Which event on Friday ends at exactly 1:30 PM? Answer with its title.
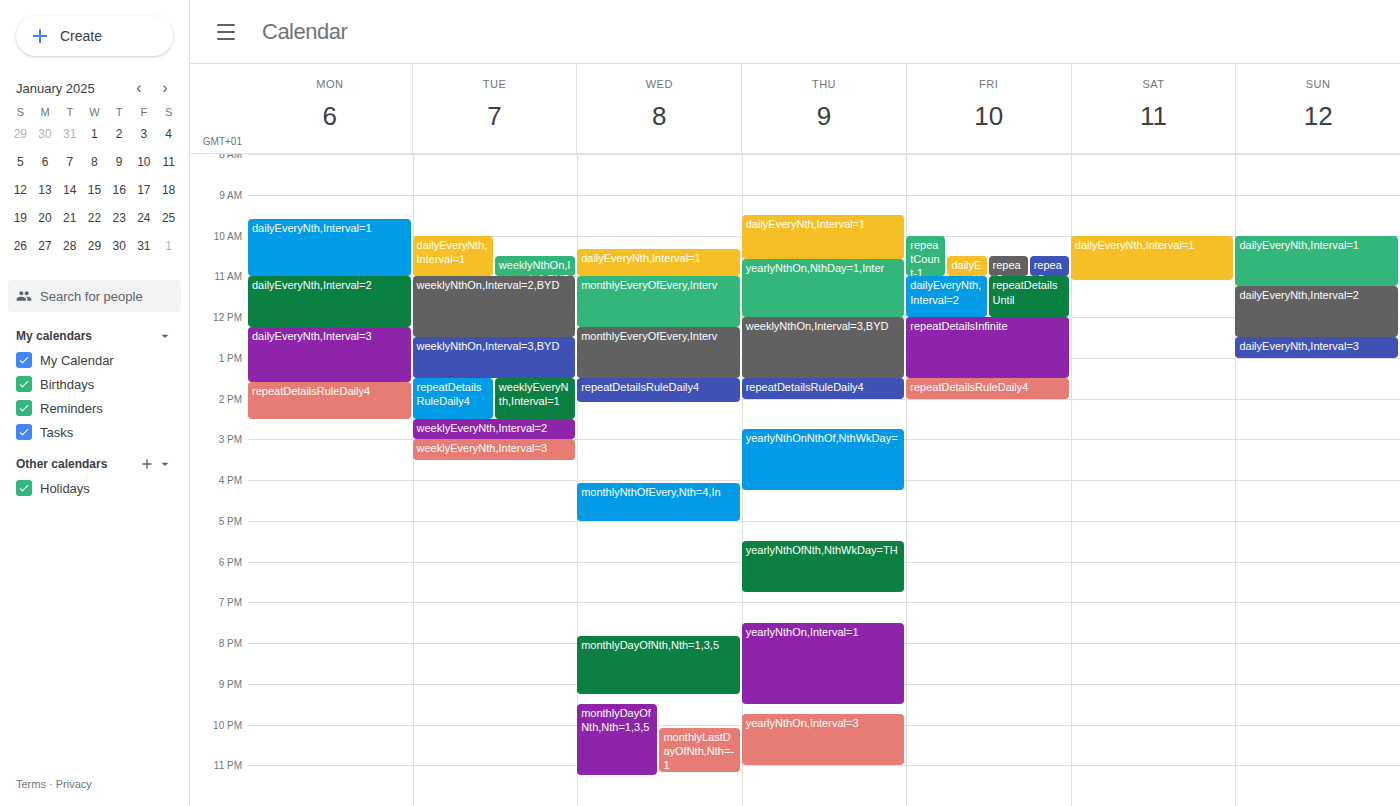
"repeatDetailsInfinite"